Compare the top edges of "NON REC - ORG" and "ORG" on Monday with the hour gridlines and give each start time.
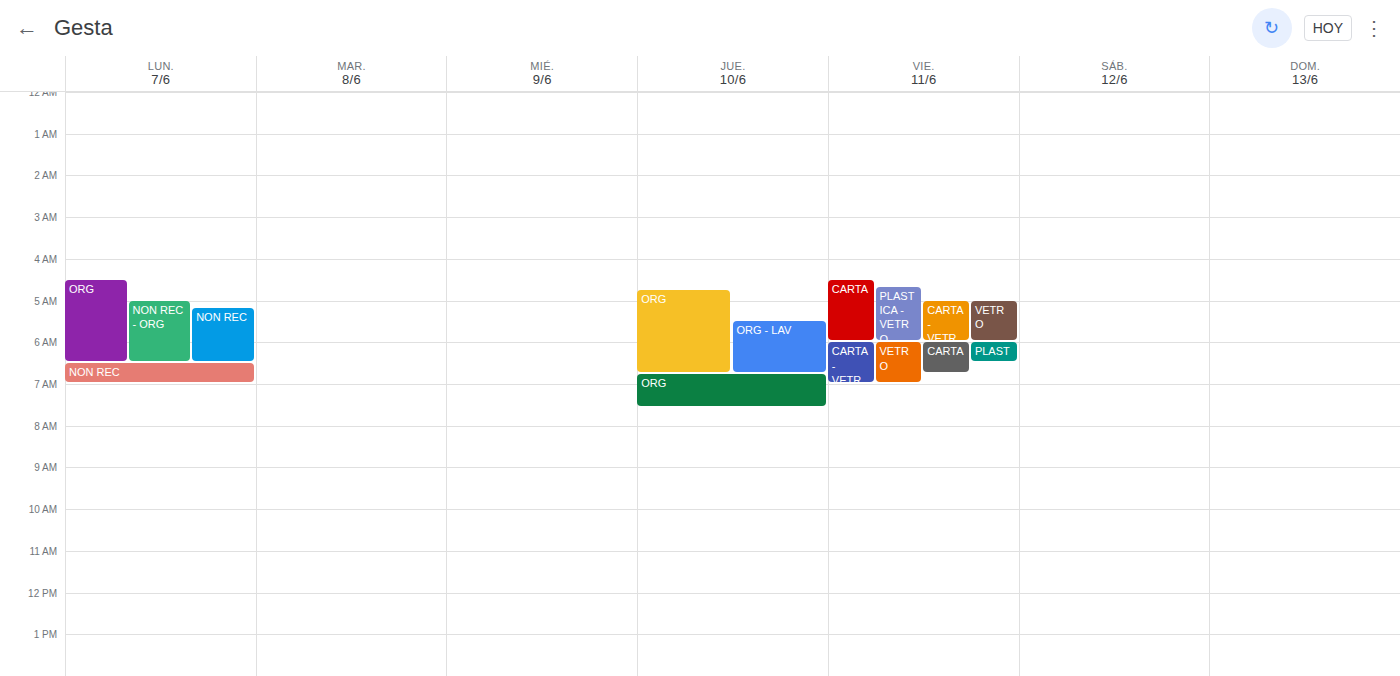
"NON REC - ORG": 05:00, exactly on the 05:00 line. "ORG": 04:30, halfway between the 04:00 and 05:00 lines.